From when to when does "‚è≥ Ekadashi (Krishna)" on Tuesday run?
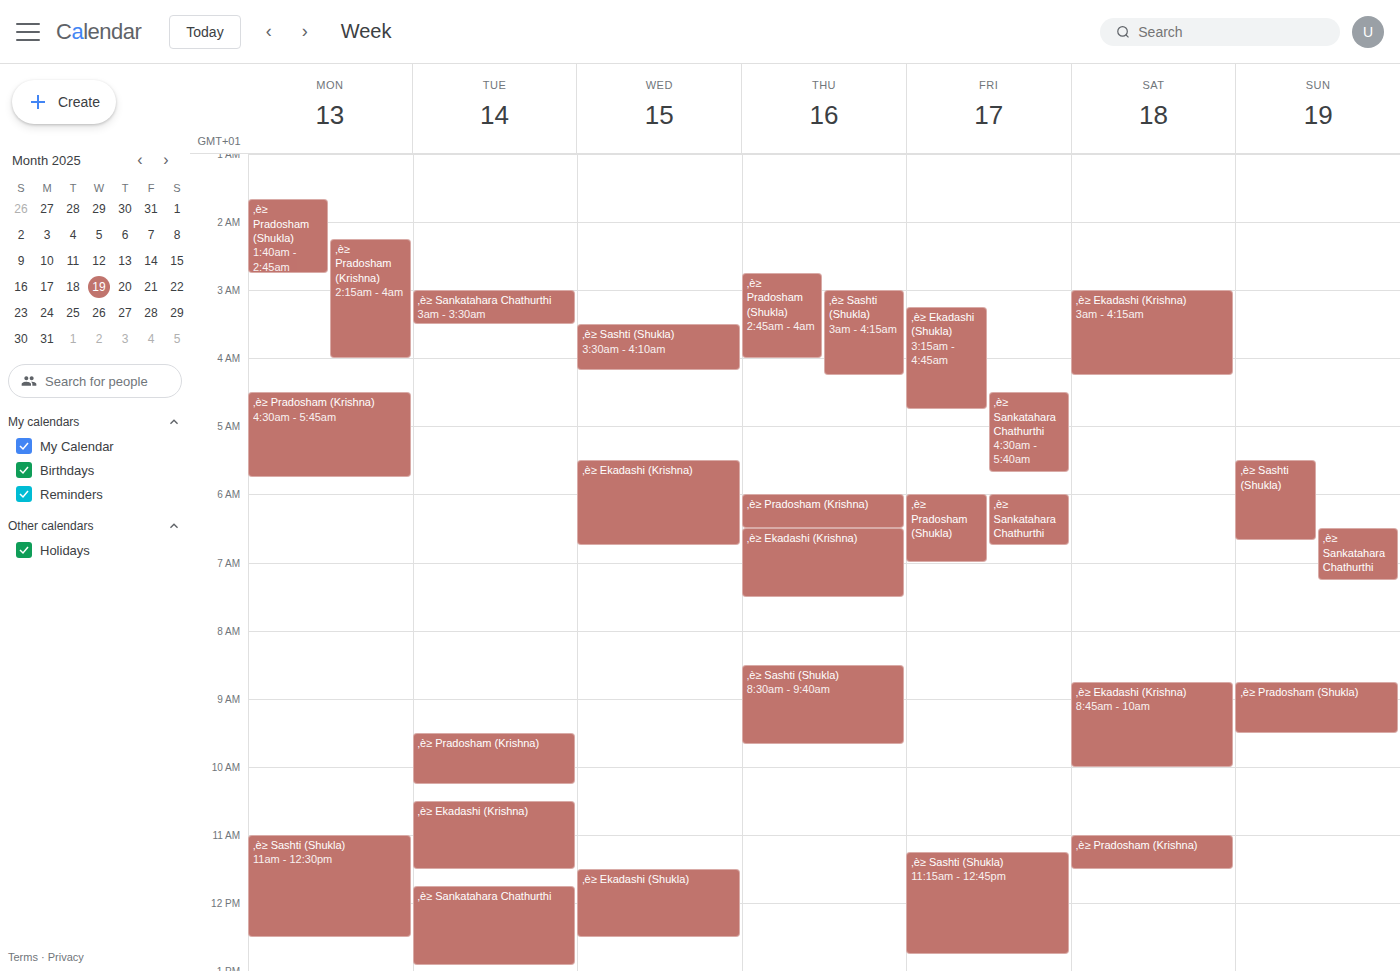
10:30 AM to 11:30 AM